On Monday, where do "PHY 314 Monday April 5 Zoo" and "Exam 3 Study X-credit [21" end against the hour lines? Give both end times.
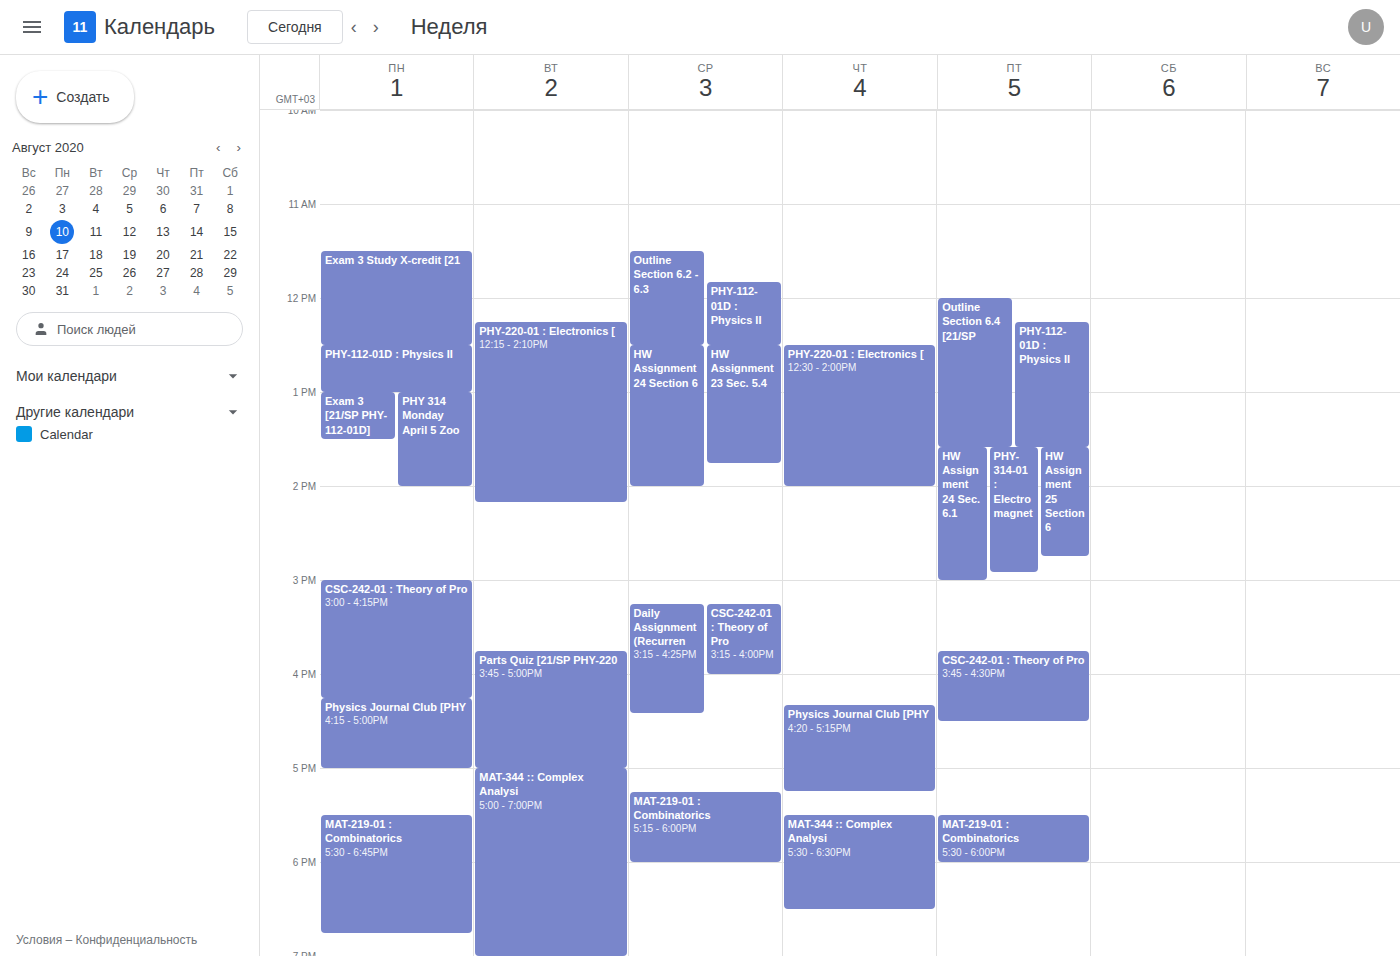
"PHY 314 Monday April 5 Zoo": 2:00 PM, exactly on the 2 PM line. "Exam 3 Study X-credit [21": 12:30 PM, halfway between the 12 PM and 1 PM lines.